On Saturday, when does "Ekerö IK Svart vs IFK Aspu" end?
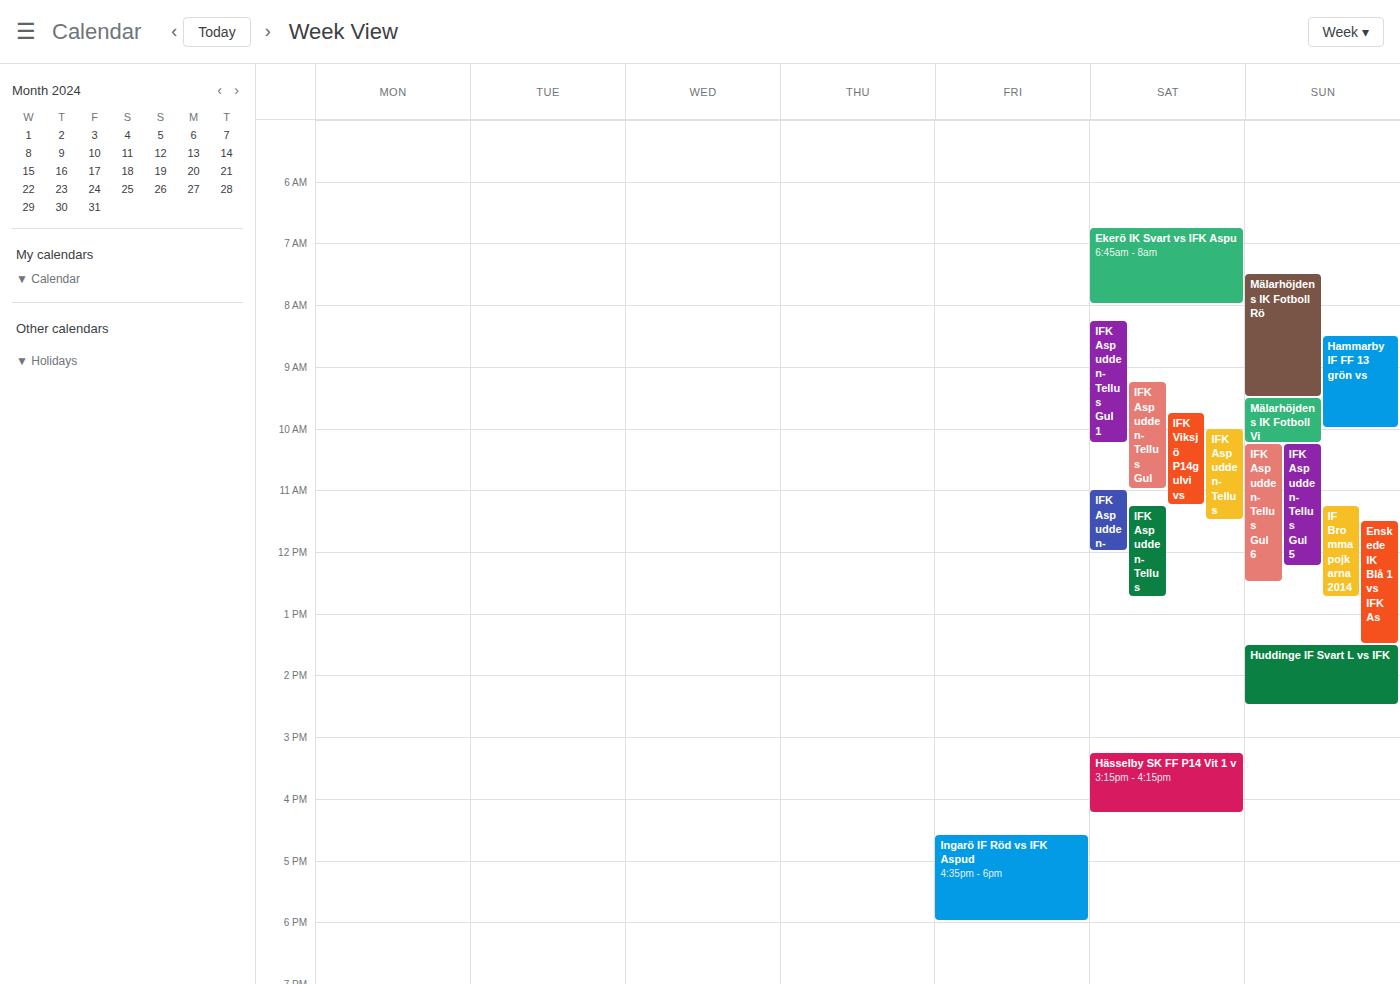
8:00 AM